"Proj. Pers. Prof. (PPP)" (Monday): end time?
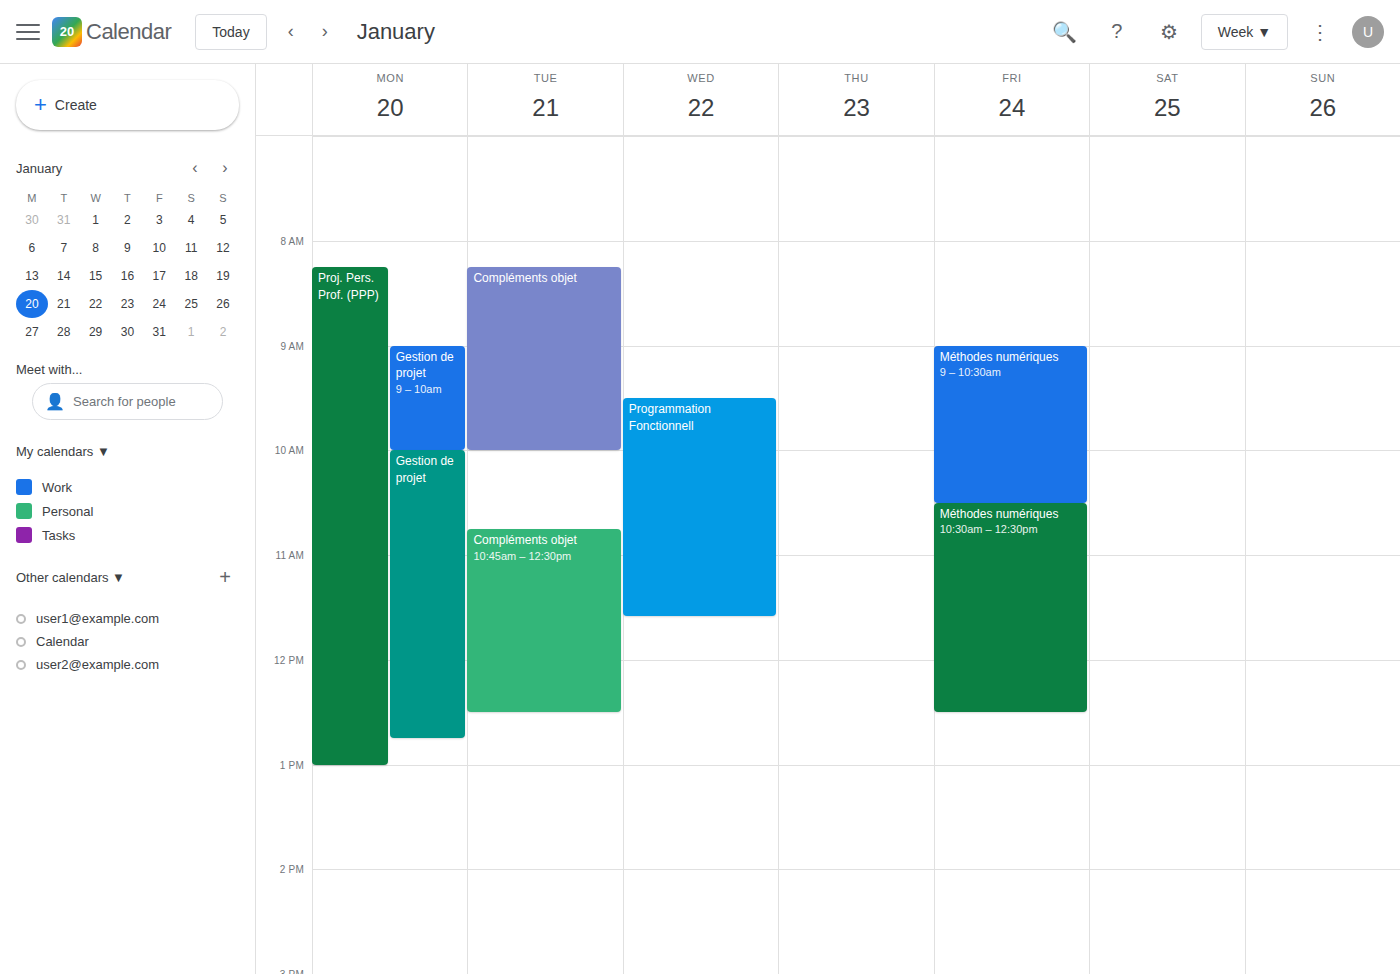
1:00 PM